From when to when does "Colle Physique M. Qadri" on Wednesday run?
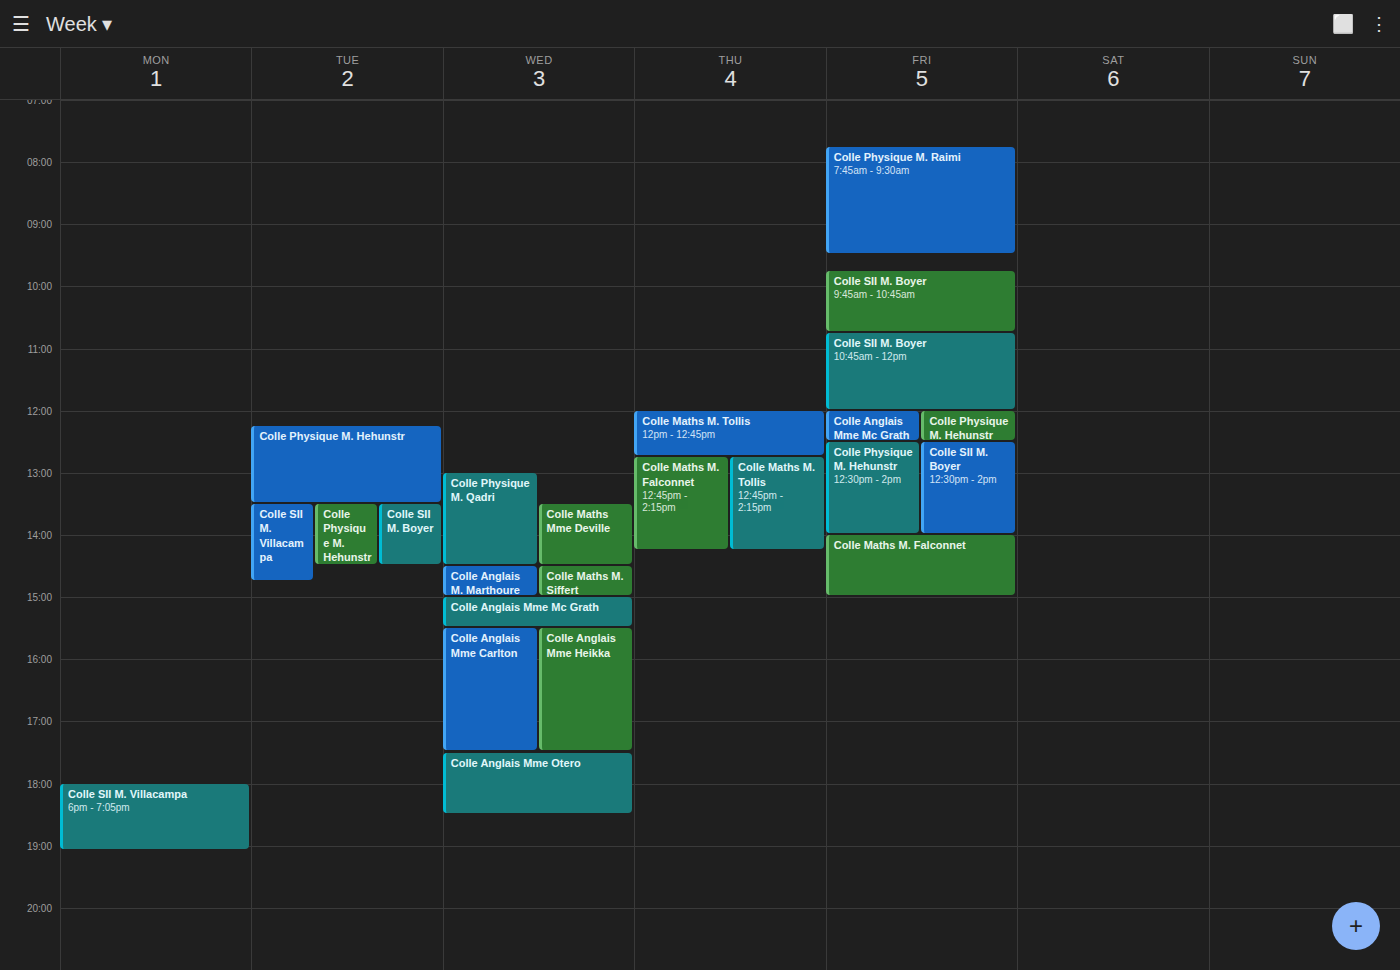
1:00 PM to 2:30 PM